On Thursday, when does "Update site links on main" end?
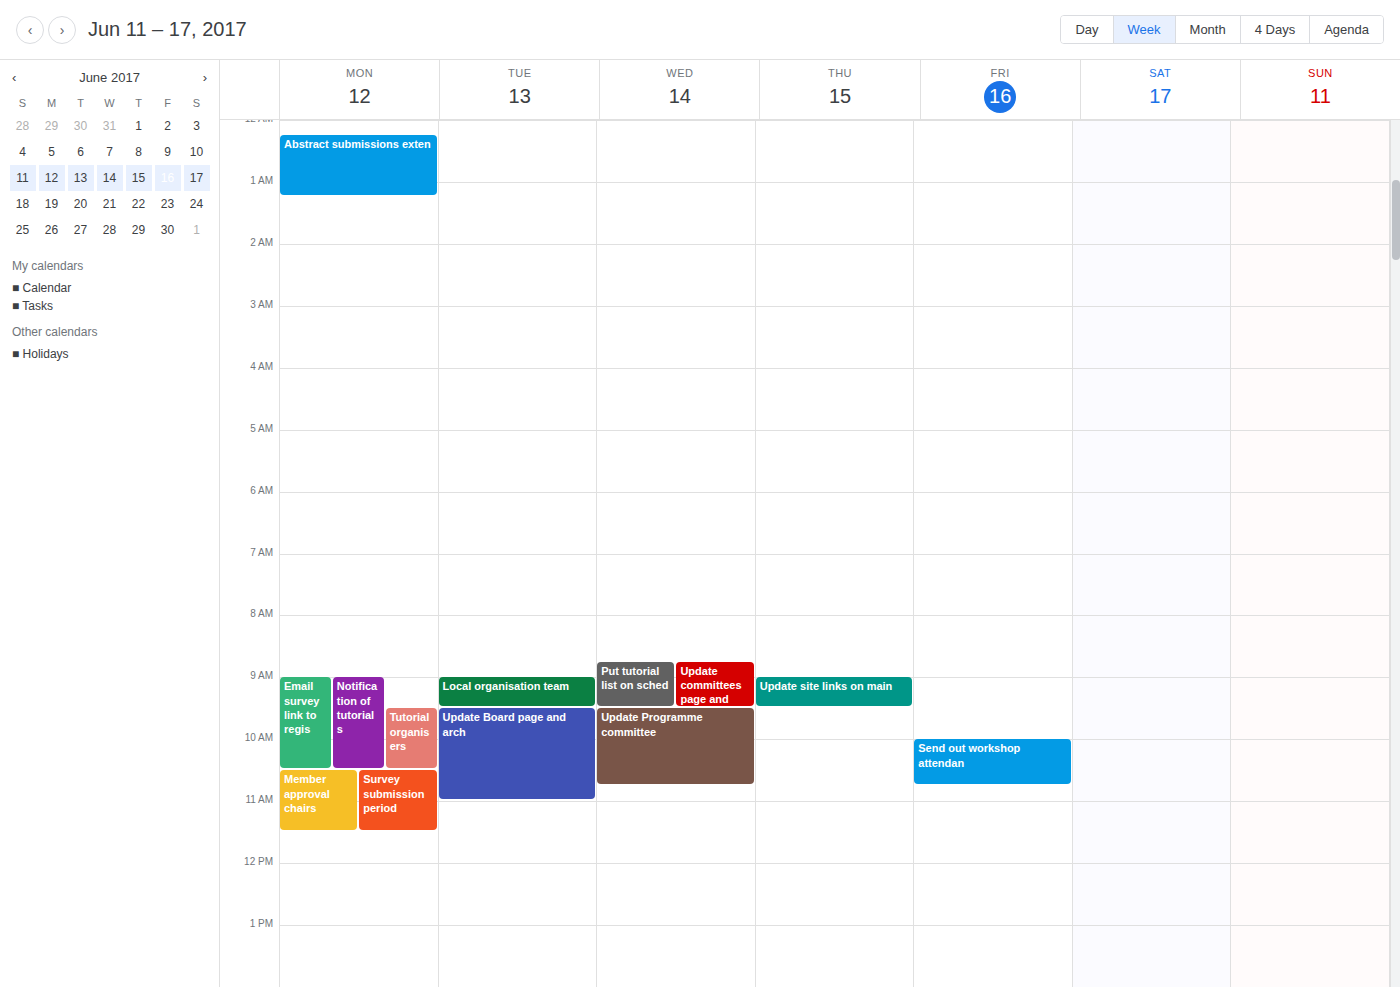
9:30 AM